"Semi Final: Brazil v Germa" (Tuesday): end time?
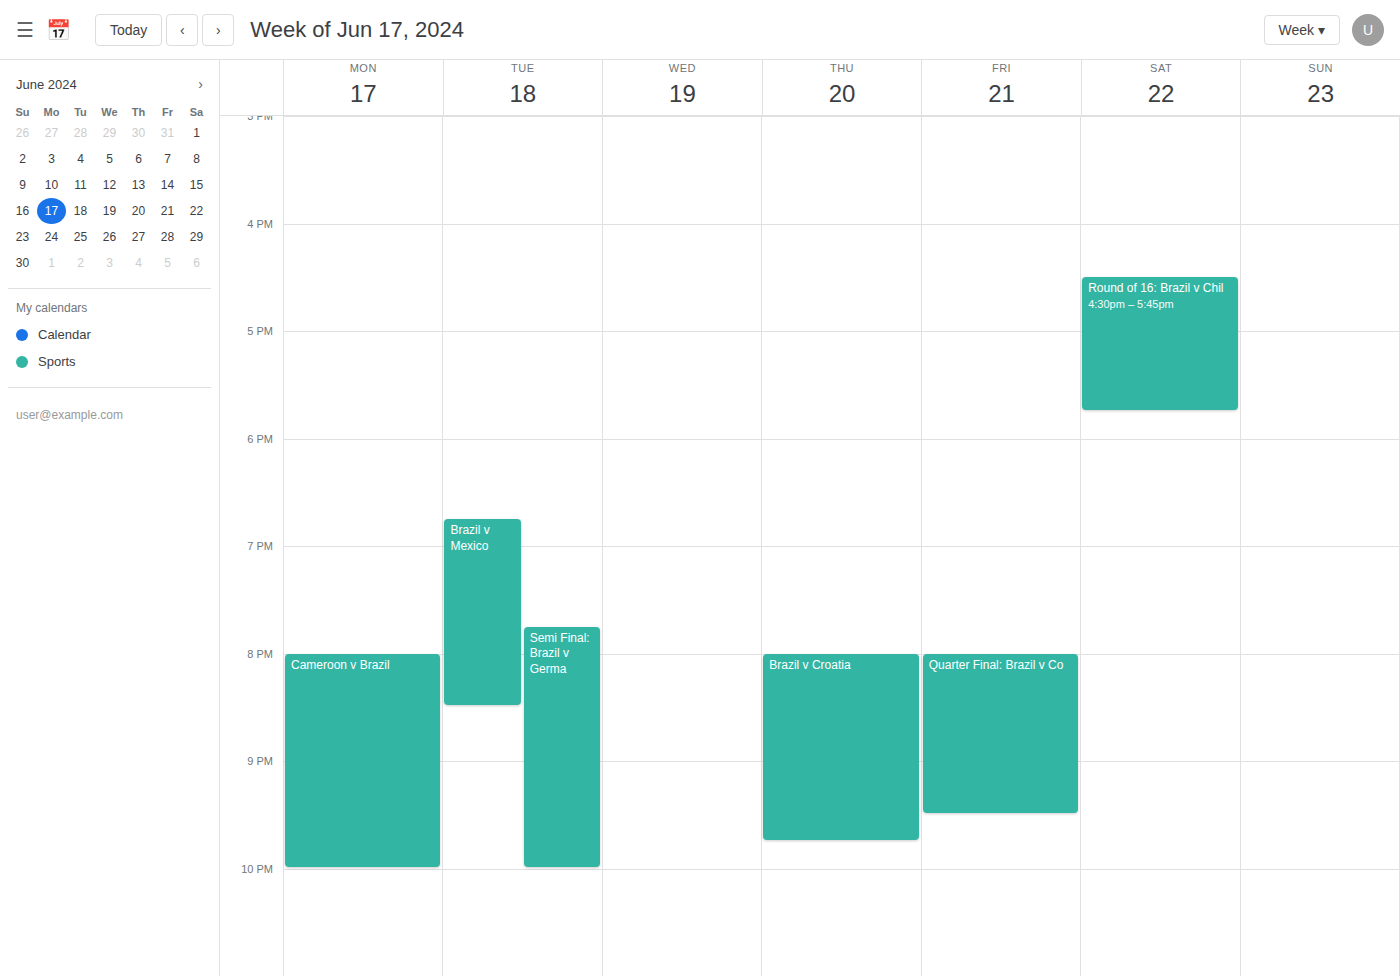
10:00 PM